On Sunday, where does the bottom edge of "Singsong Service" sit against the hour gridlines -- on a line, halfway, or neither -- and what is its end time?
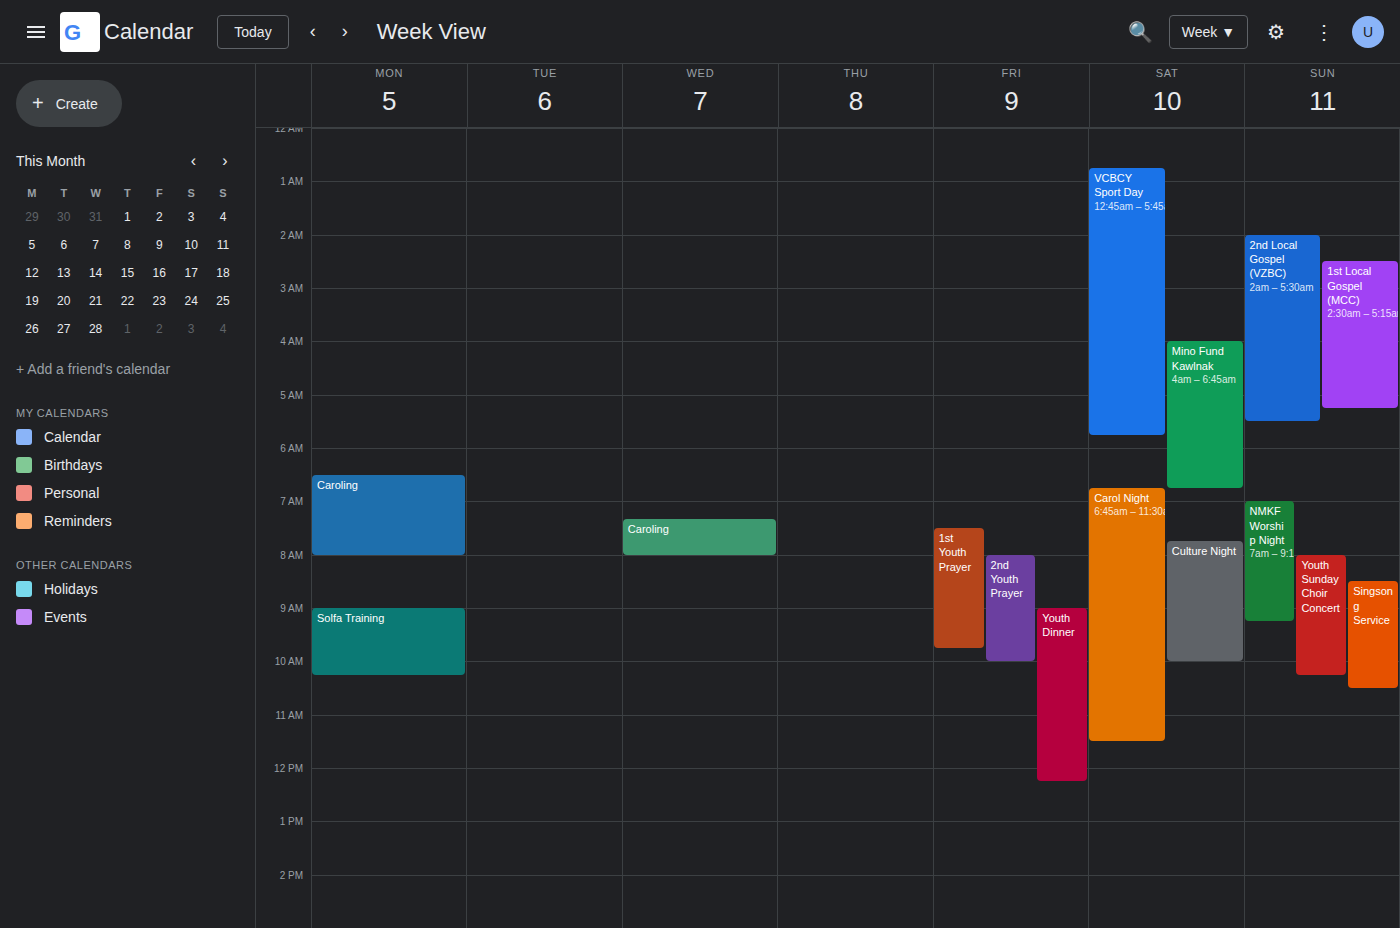
10:30 AM -- halfway between the 10 AM and 11 AM lines.